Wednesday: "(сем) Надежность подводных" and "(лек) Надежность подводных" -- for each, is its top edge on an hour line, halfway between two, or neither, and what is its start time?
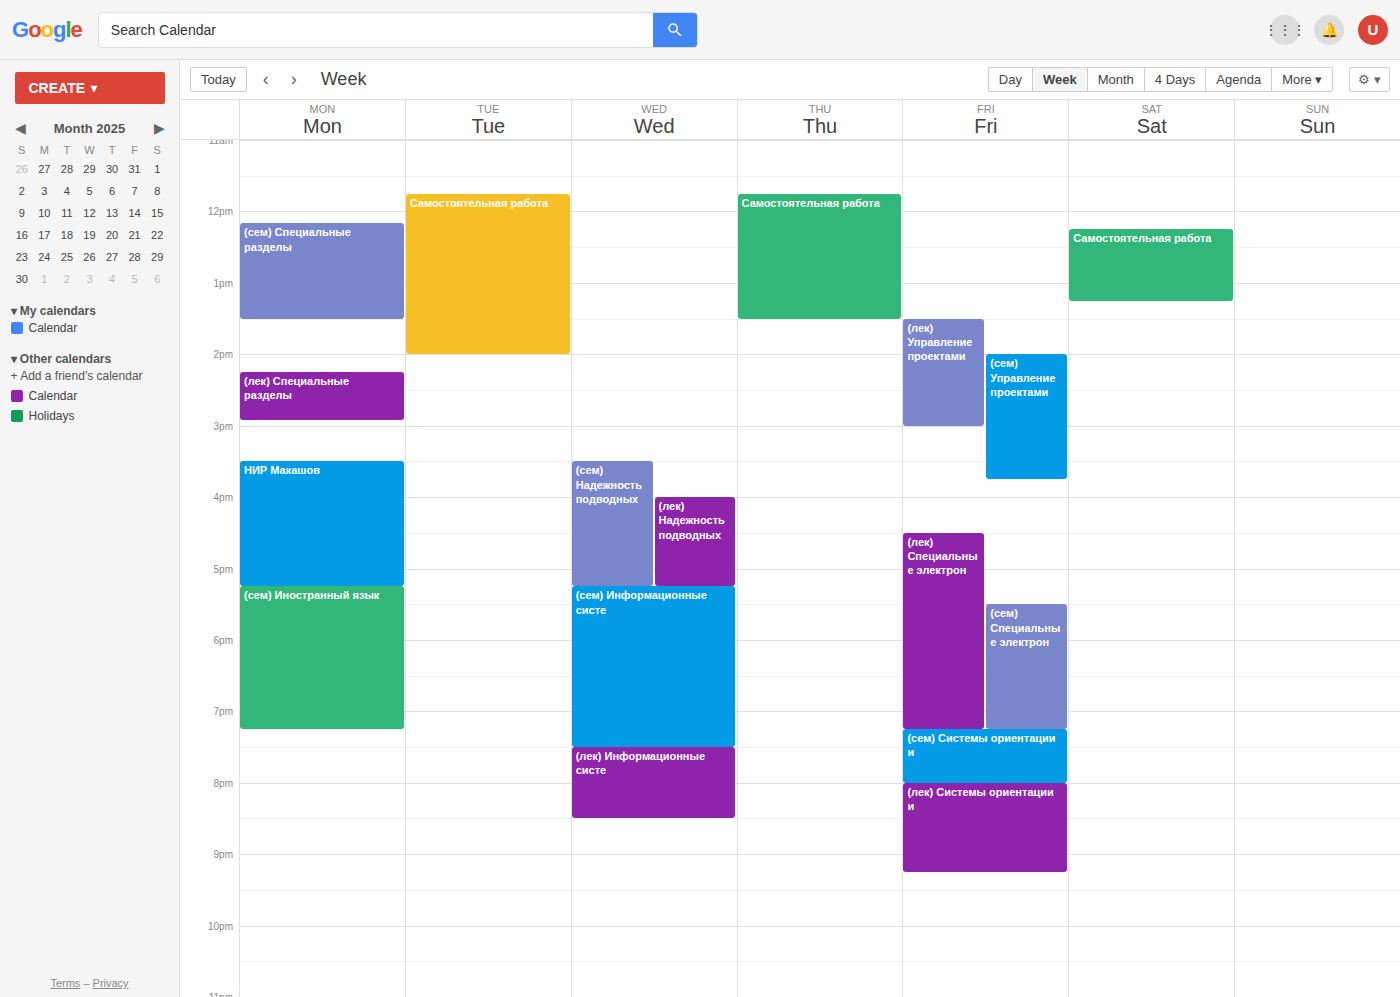
"(сем) Надежность подводных": 3:30 PM, halfway between the 3 PM and 4 PM lines. "(лек) Надежность подводных": 4:00 PM, exactly on the 4 PM line.